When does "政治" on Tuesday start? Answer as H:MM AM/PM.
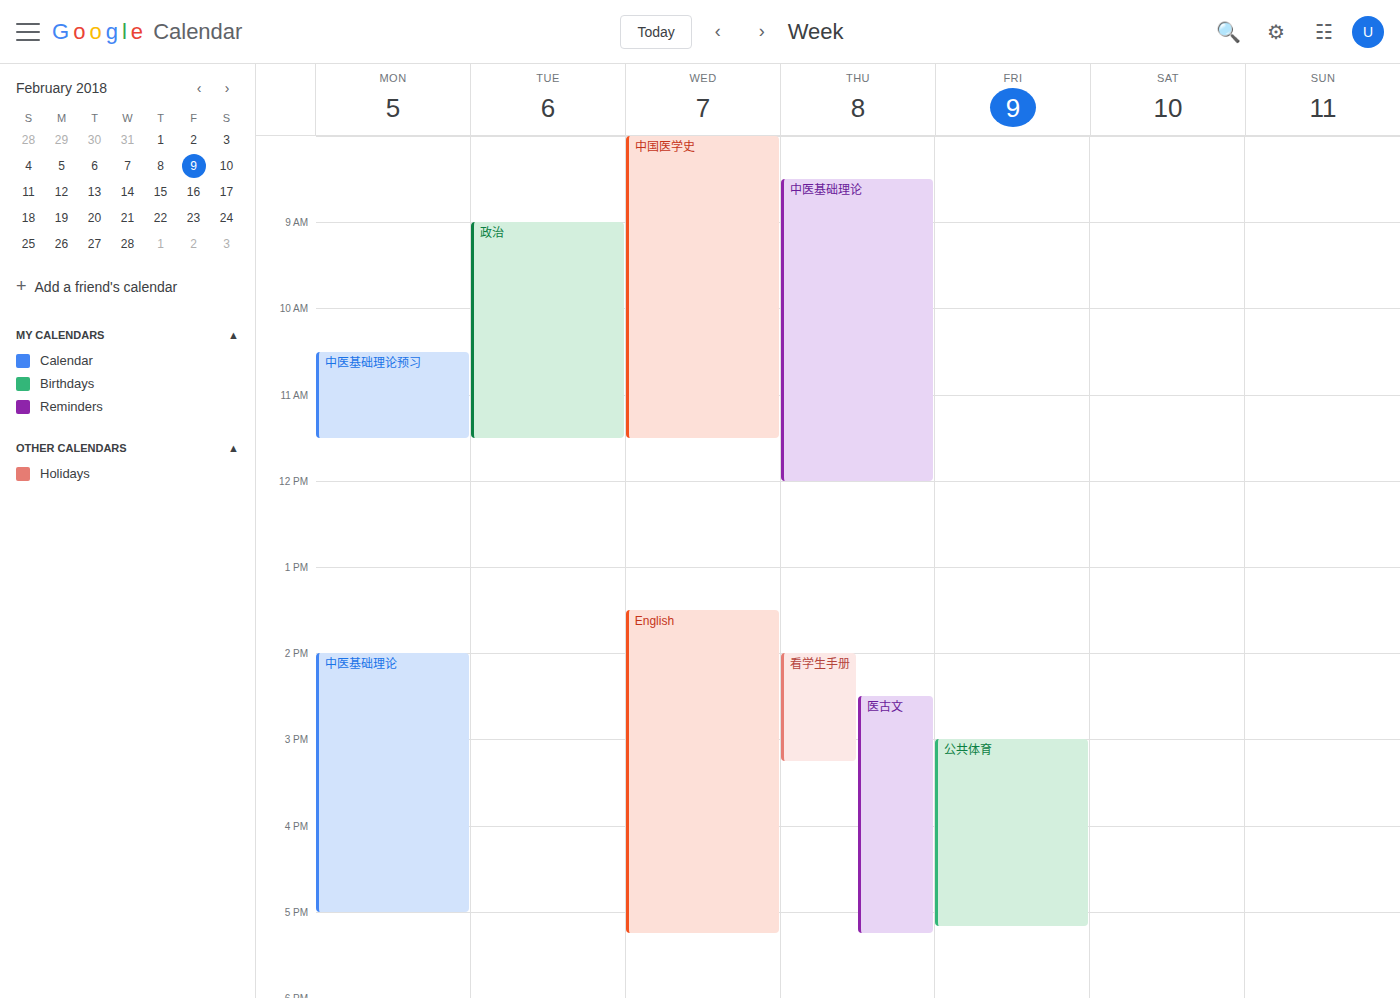
9:00 AM